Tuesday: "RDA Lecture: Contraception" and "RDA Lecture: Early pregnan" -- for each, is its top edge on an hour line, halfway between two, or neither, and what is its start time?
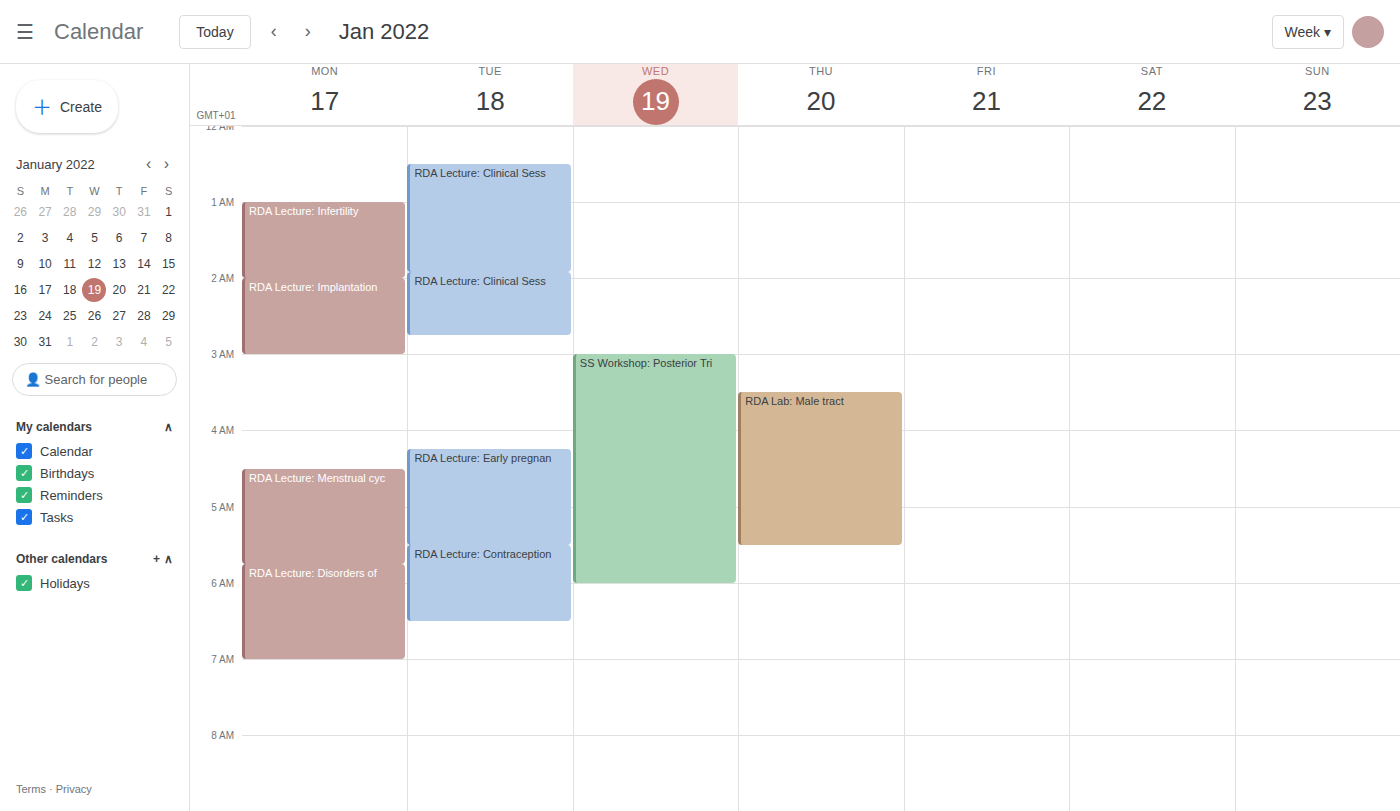
"RDA Lecture: Contraception": 05:30, halfway between the 05:00 and 06:00 lines. "RDA Lecture: Early pregnan": 04:15, neither: a quarter of the way from the 04:00 line to the 05:00 line.